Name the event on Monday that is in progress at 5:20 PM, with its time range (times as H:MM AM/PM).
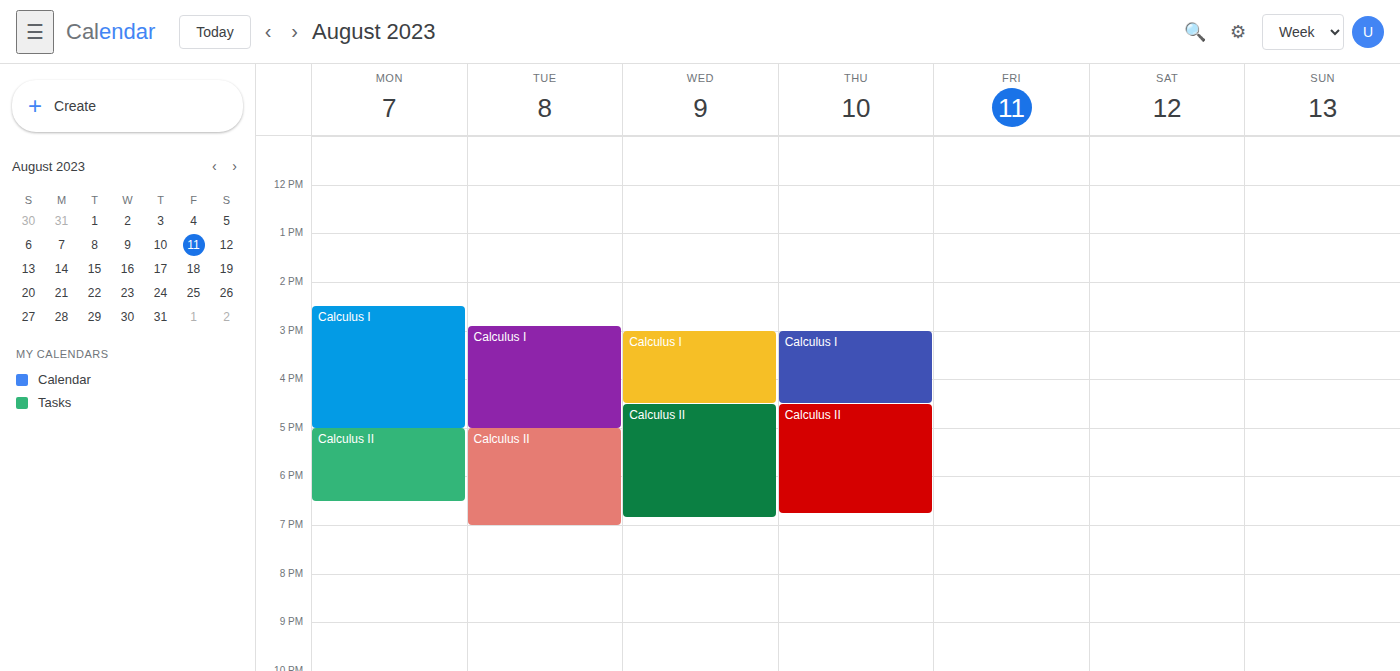
"Calculus II", 5:00 PM to 6:30 PM